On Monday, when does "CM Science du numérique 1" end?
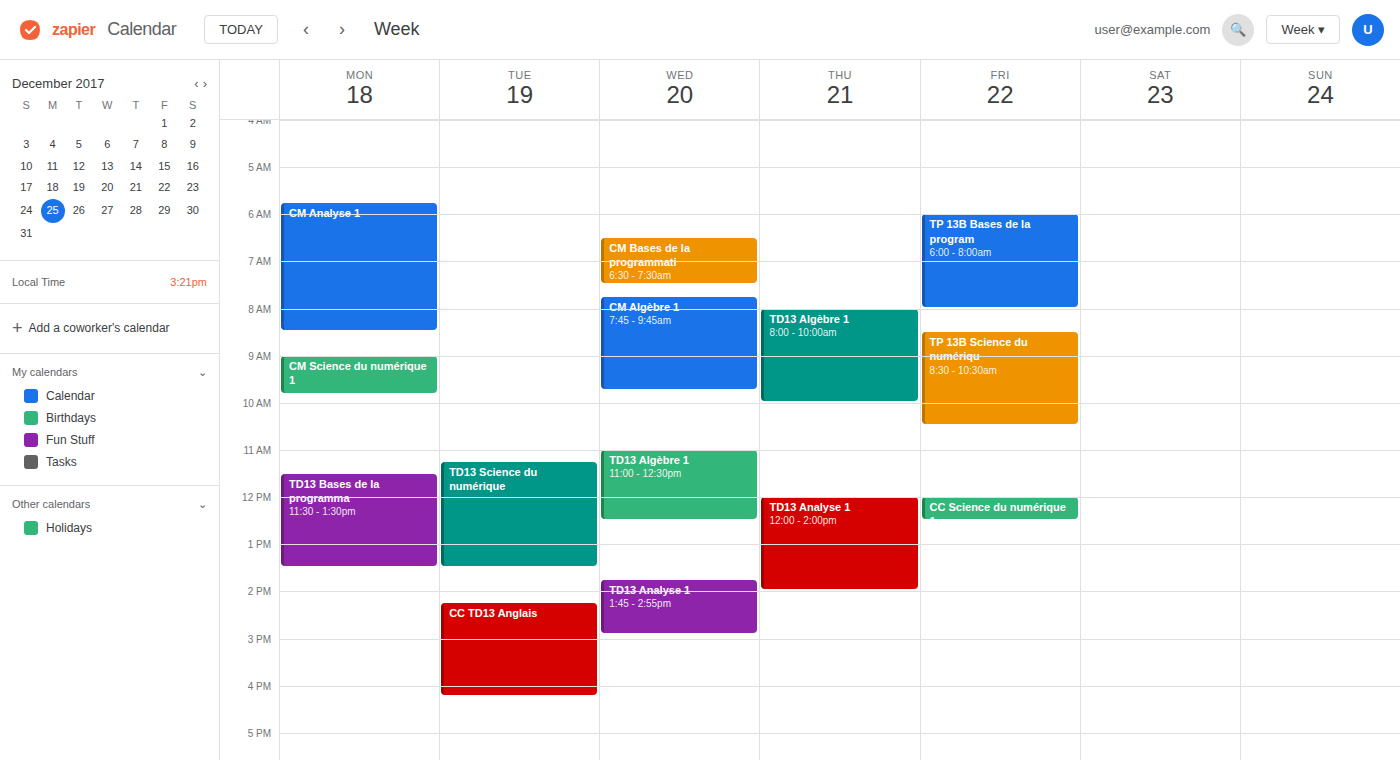
9:50 AM